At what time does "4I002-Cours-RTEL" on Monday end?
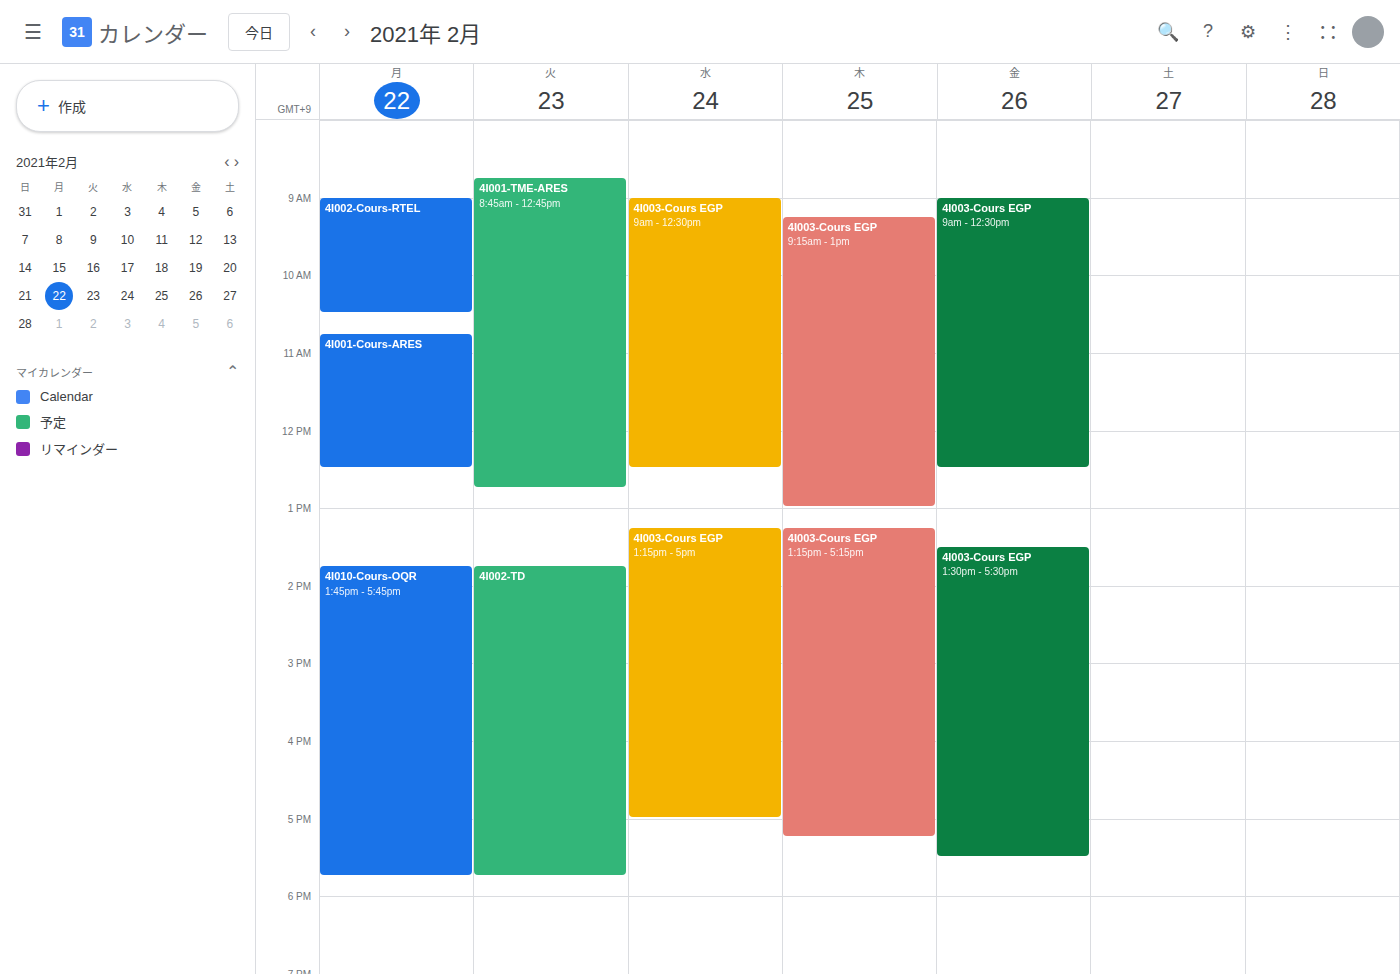
10:30 AM